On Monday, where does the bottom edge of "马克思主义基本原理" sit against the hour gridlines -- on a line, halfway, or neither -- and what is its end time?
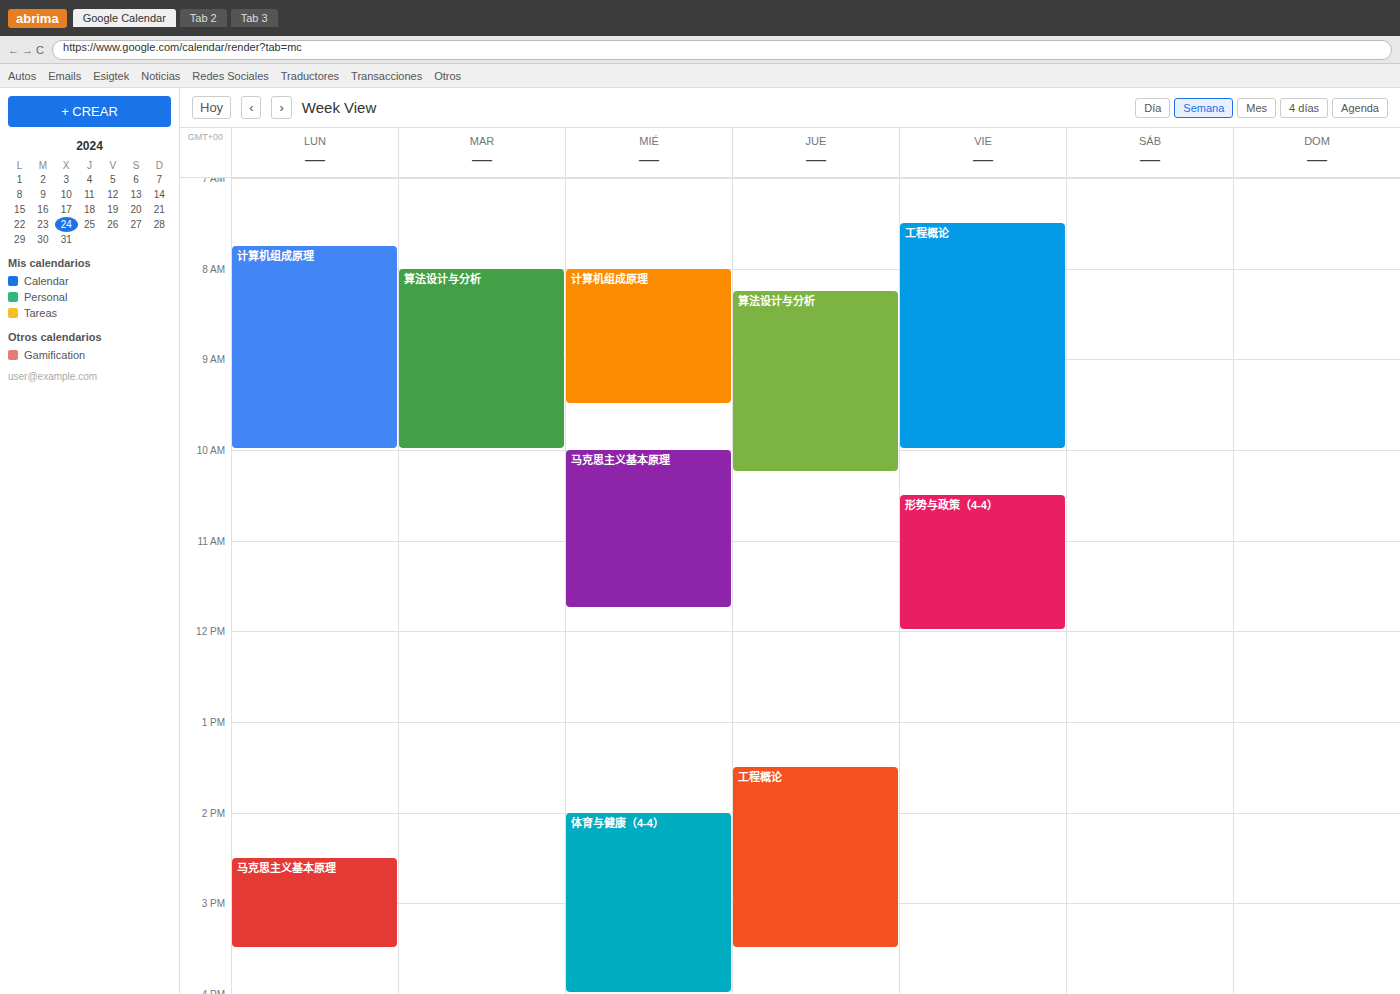
3:30 PM -- halfway between the 3 PM and 4 PM lines.